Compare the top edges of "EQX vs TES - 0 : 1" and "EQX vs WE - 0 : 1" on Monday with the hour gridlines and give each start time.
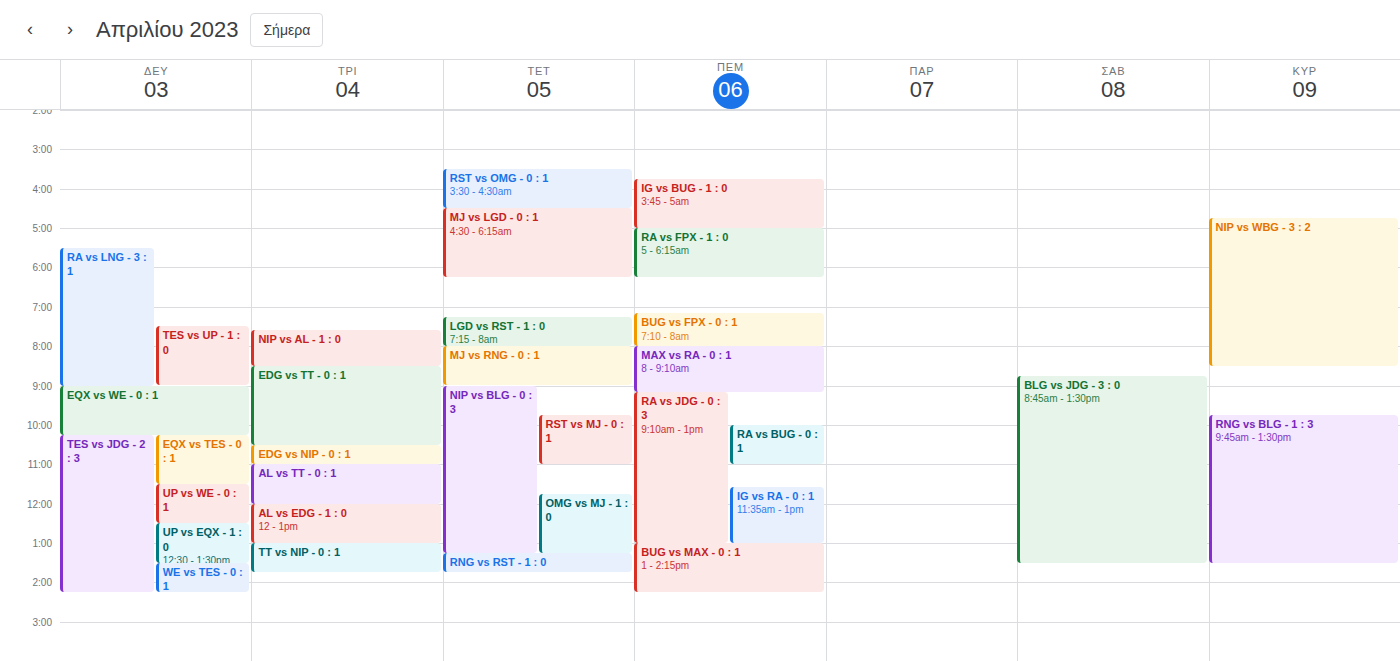
"EQX vs TES - 0 : 1": 10:15 AM, neither: a quarter of the way from the 10 AM line to the 11 AM line. "EQX vs WE - 0 : 1": 9:00 AM, exactly on the 9 AM line.